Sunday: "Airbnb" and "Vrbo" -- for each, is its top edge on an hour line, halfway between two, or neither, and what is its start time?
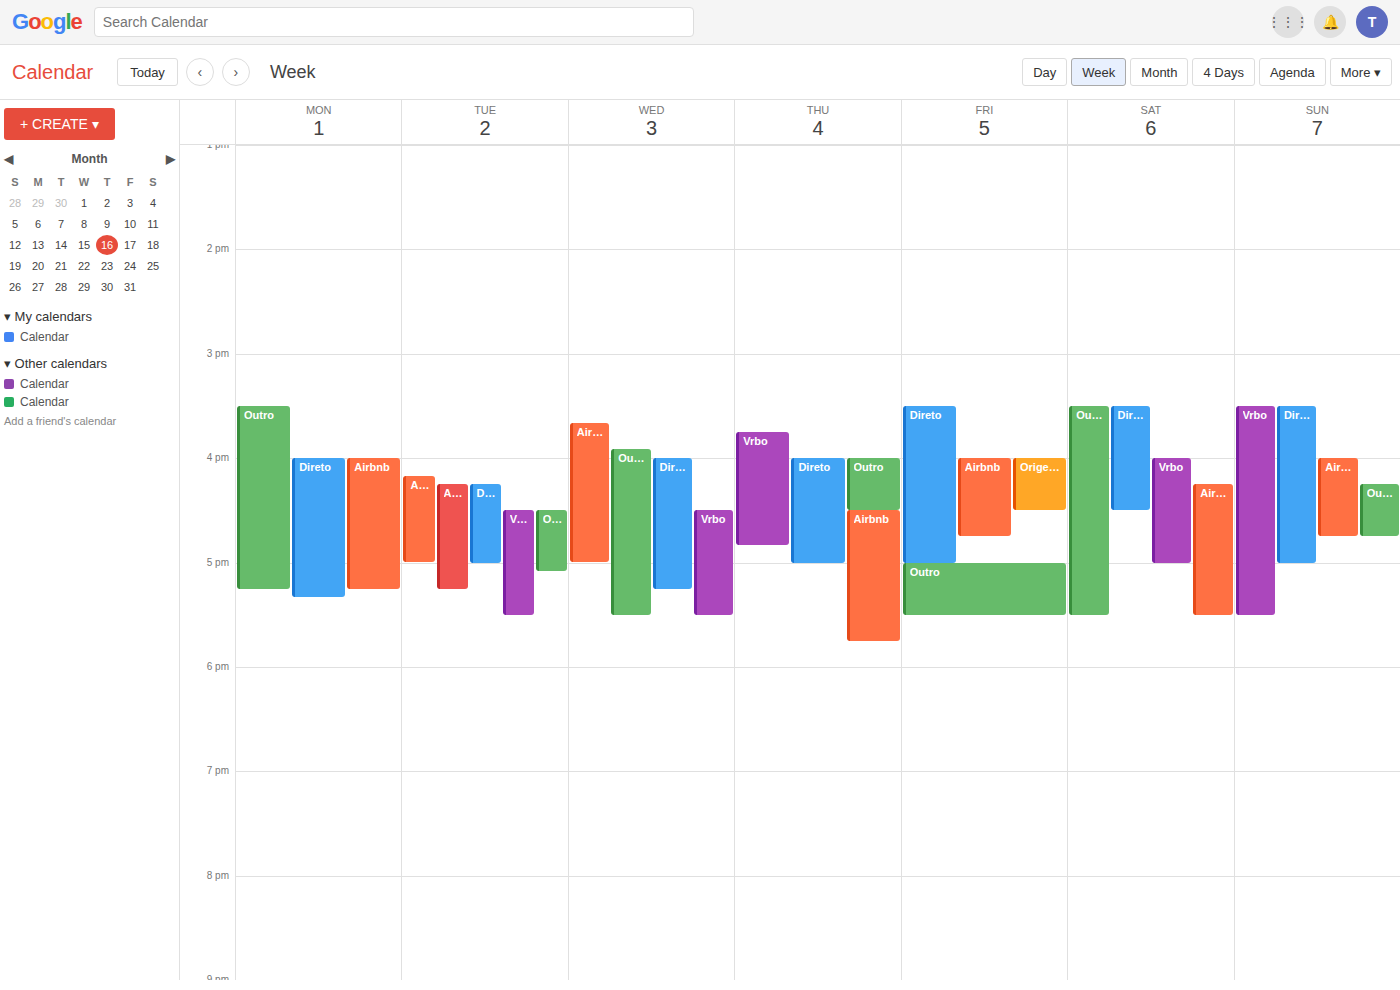
"Airbnb": 4:00 PM, exactly on the 4 PM line. "Vrbo": 3:30 PM, halfway between the 3 PM and 4 PM lines.